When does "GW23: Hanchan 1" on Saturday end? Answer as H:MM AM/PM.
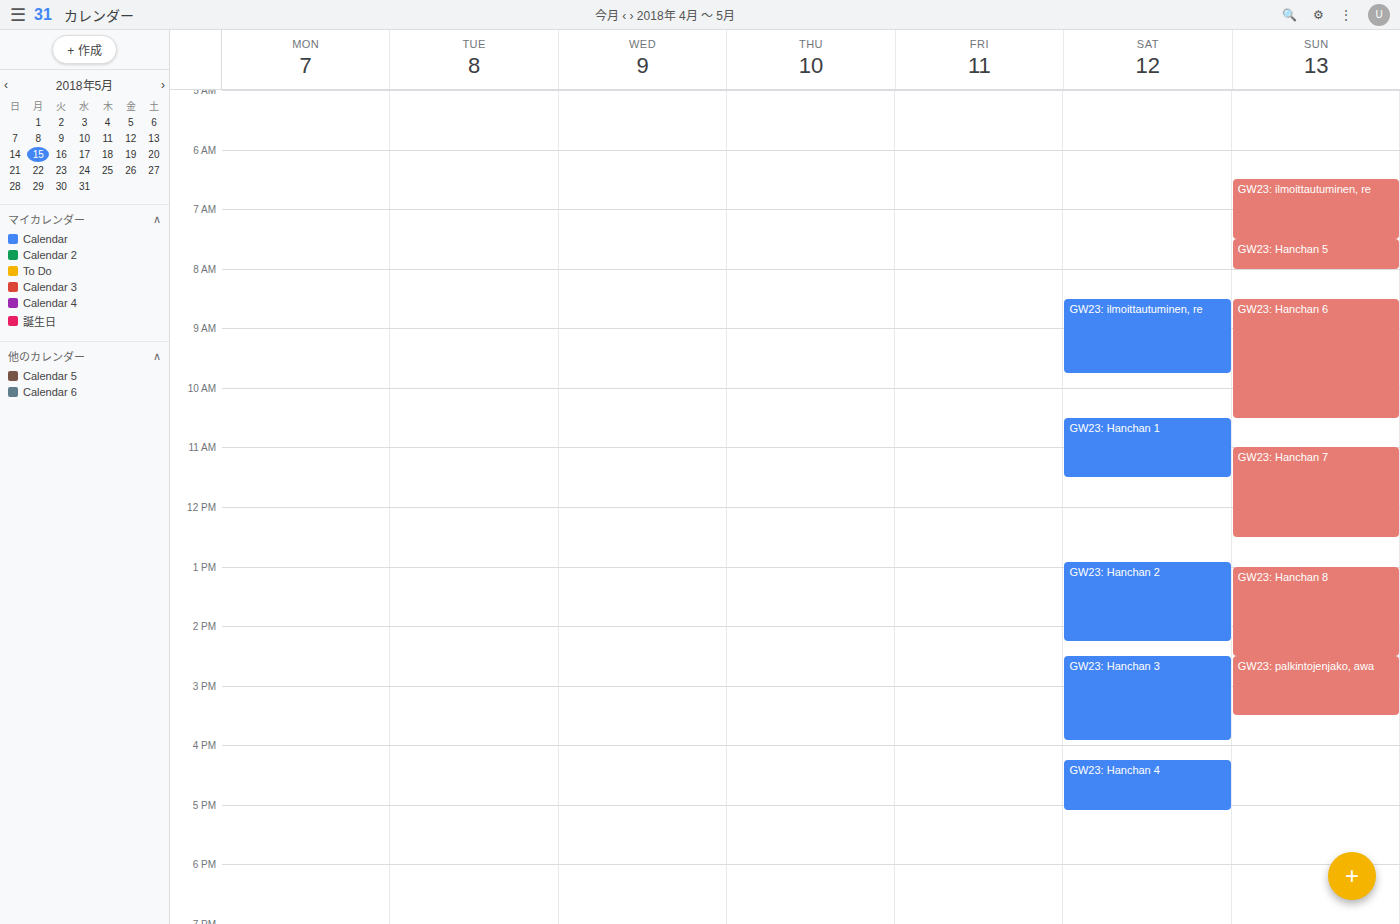
11:30 AM